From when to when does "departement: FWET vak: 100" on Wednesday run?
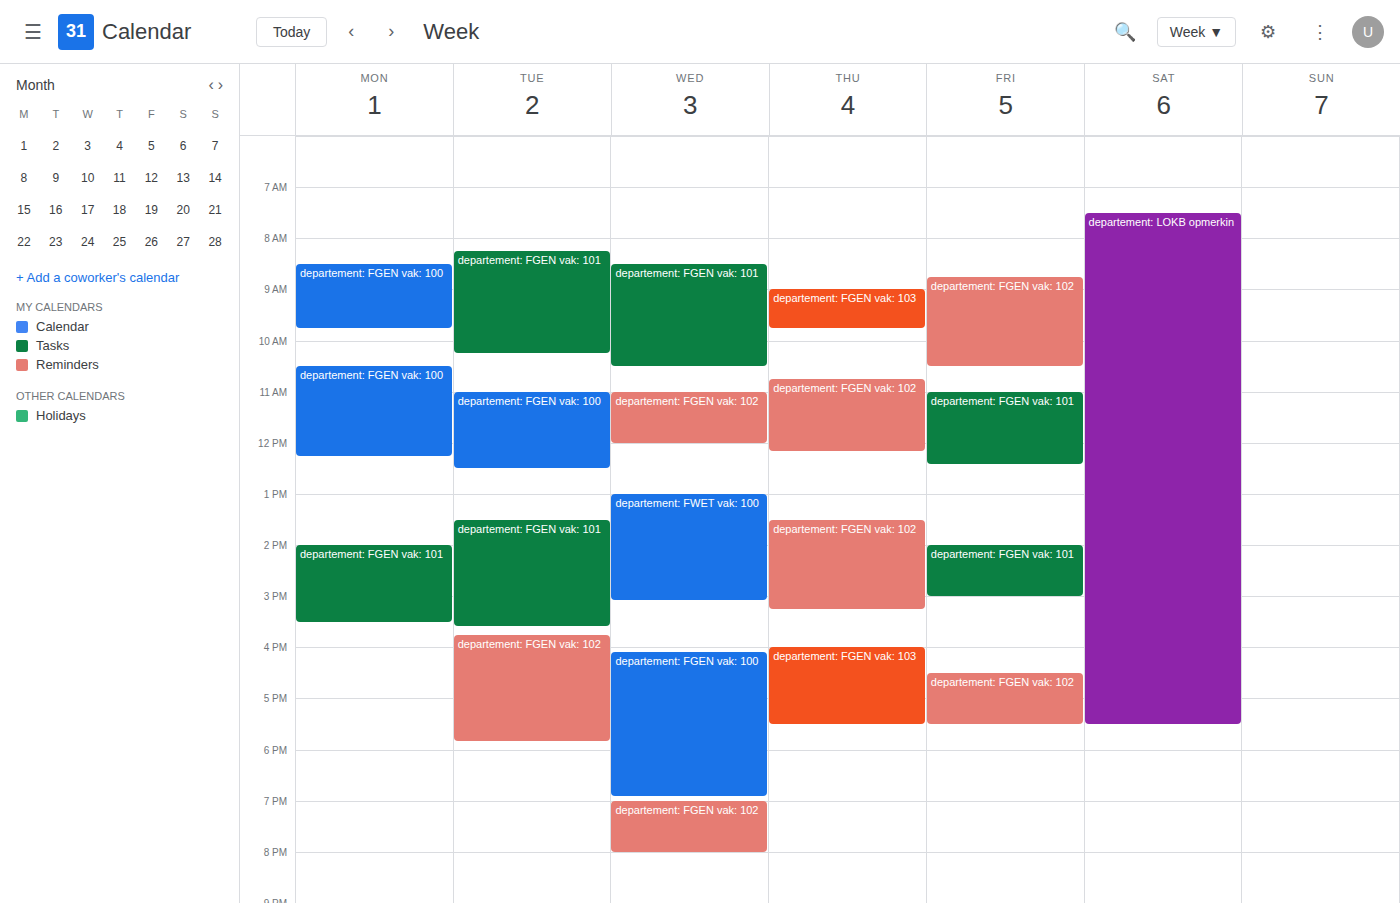
1:00 PM to 3:05 PM